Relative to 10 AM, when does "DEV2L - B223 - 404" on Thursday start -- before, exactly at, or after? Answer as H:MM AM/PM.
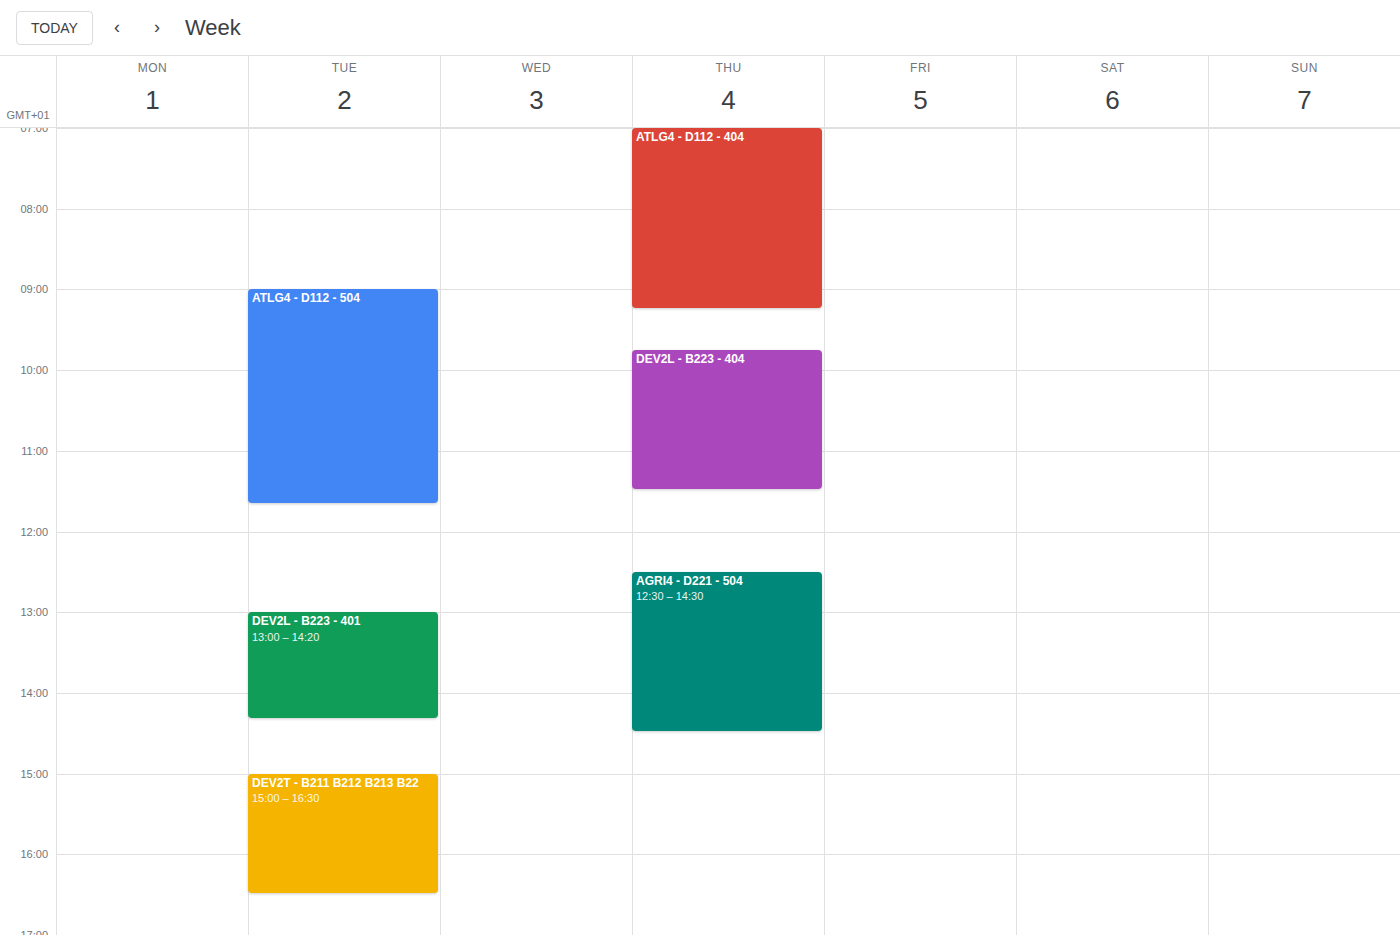
9:45 AM -- before 10 AM, 15 minutes above the 10 AM line.